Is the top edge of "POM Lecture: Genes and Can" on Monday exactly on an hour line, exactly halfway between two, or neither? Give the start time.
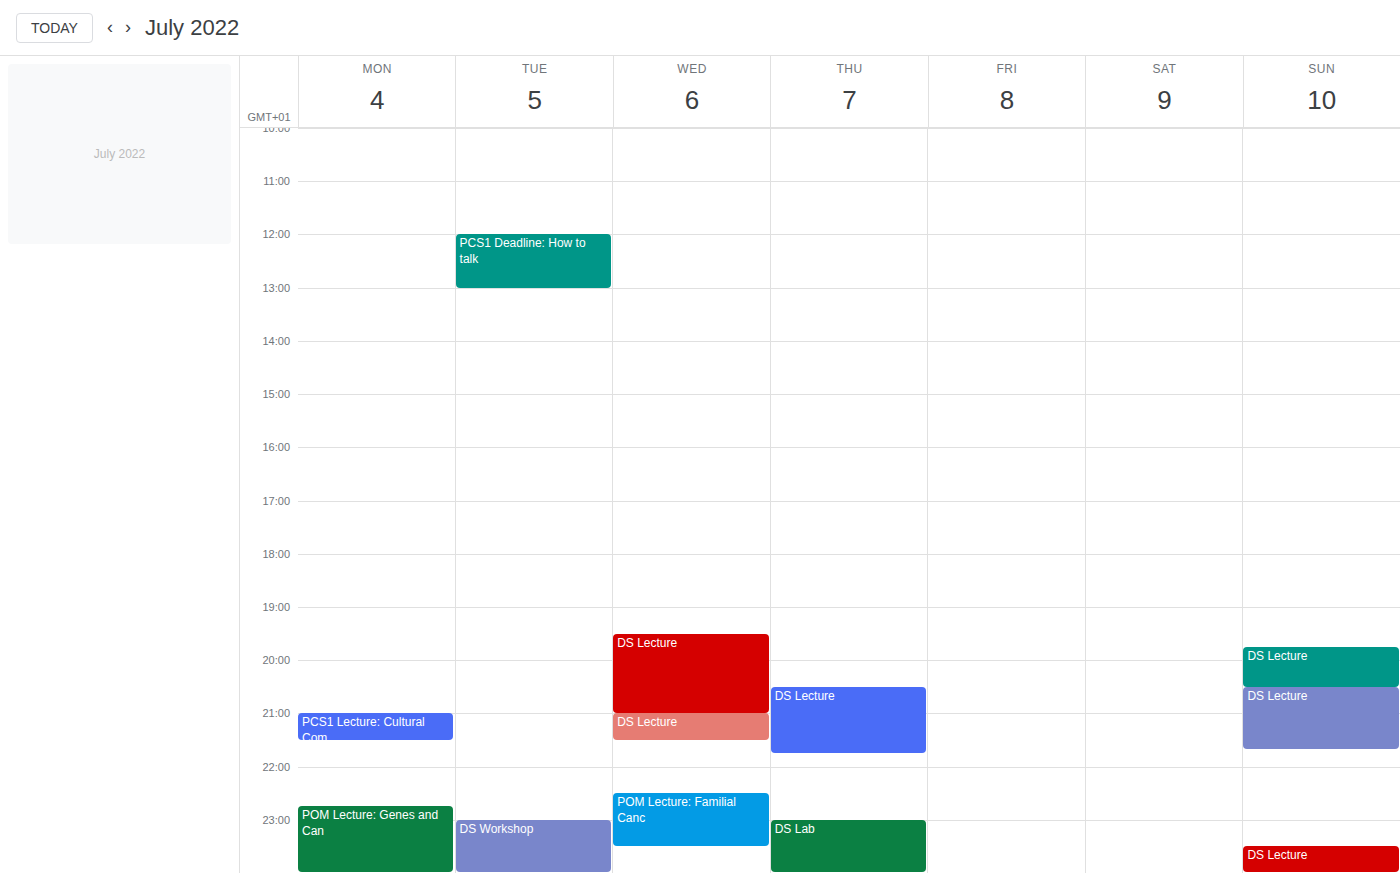
10:45 PM -- neither: three quarters of the way from the 10 PM line to the 11 PM line.